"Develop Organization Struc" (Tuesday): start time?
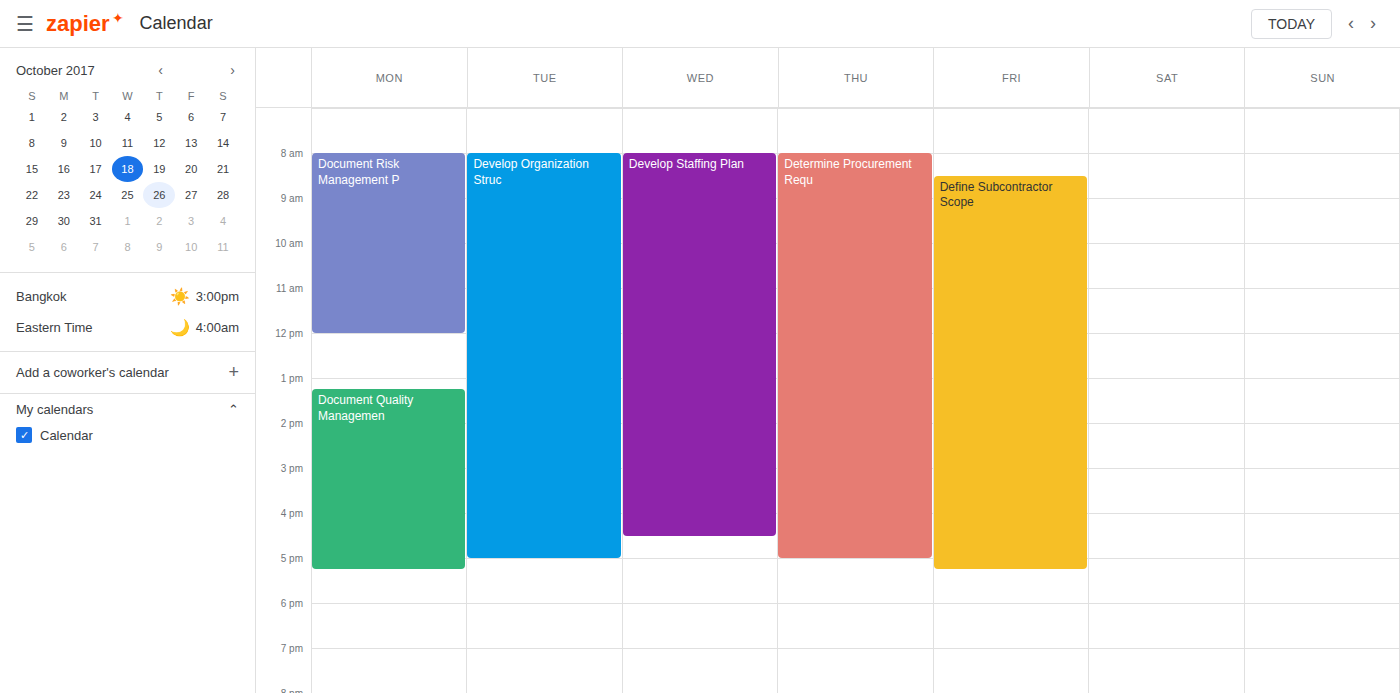
8:00 AM